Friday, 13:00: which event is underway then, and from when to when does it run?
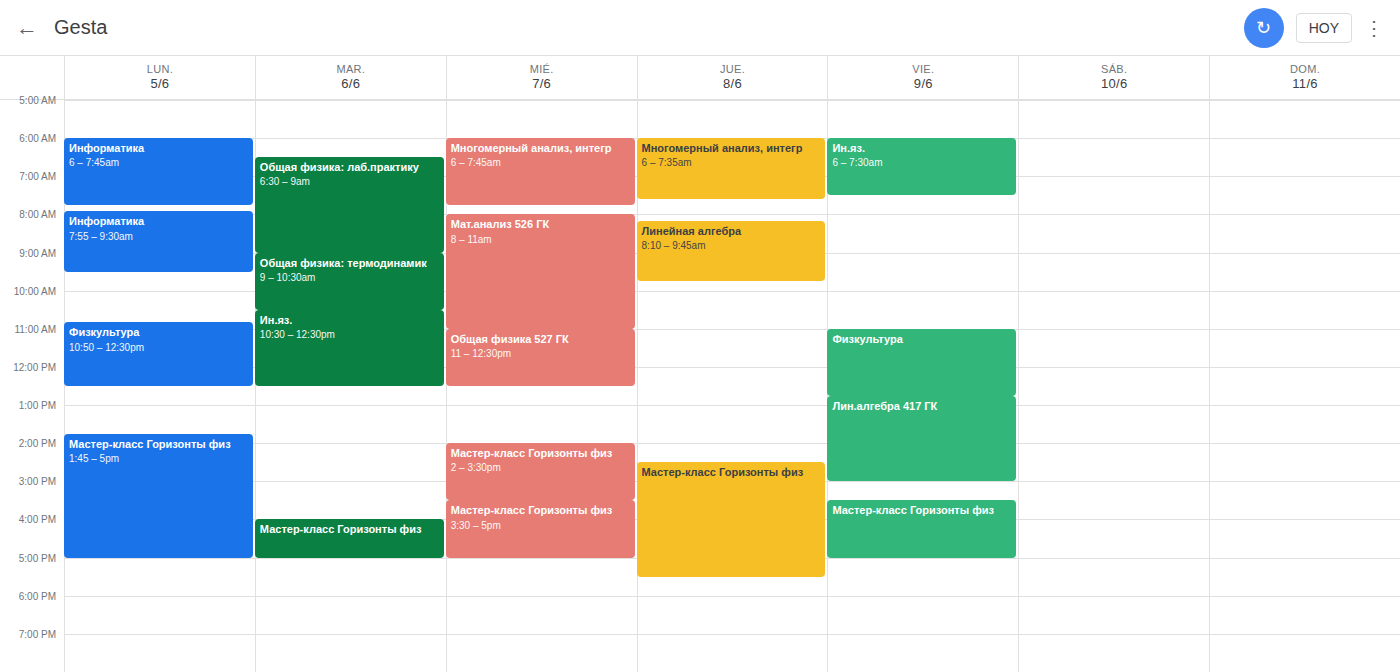
"Лин.алгебра 417 ГК", 12:45 to 15:00